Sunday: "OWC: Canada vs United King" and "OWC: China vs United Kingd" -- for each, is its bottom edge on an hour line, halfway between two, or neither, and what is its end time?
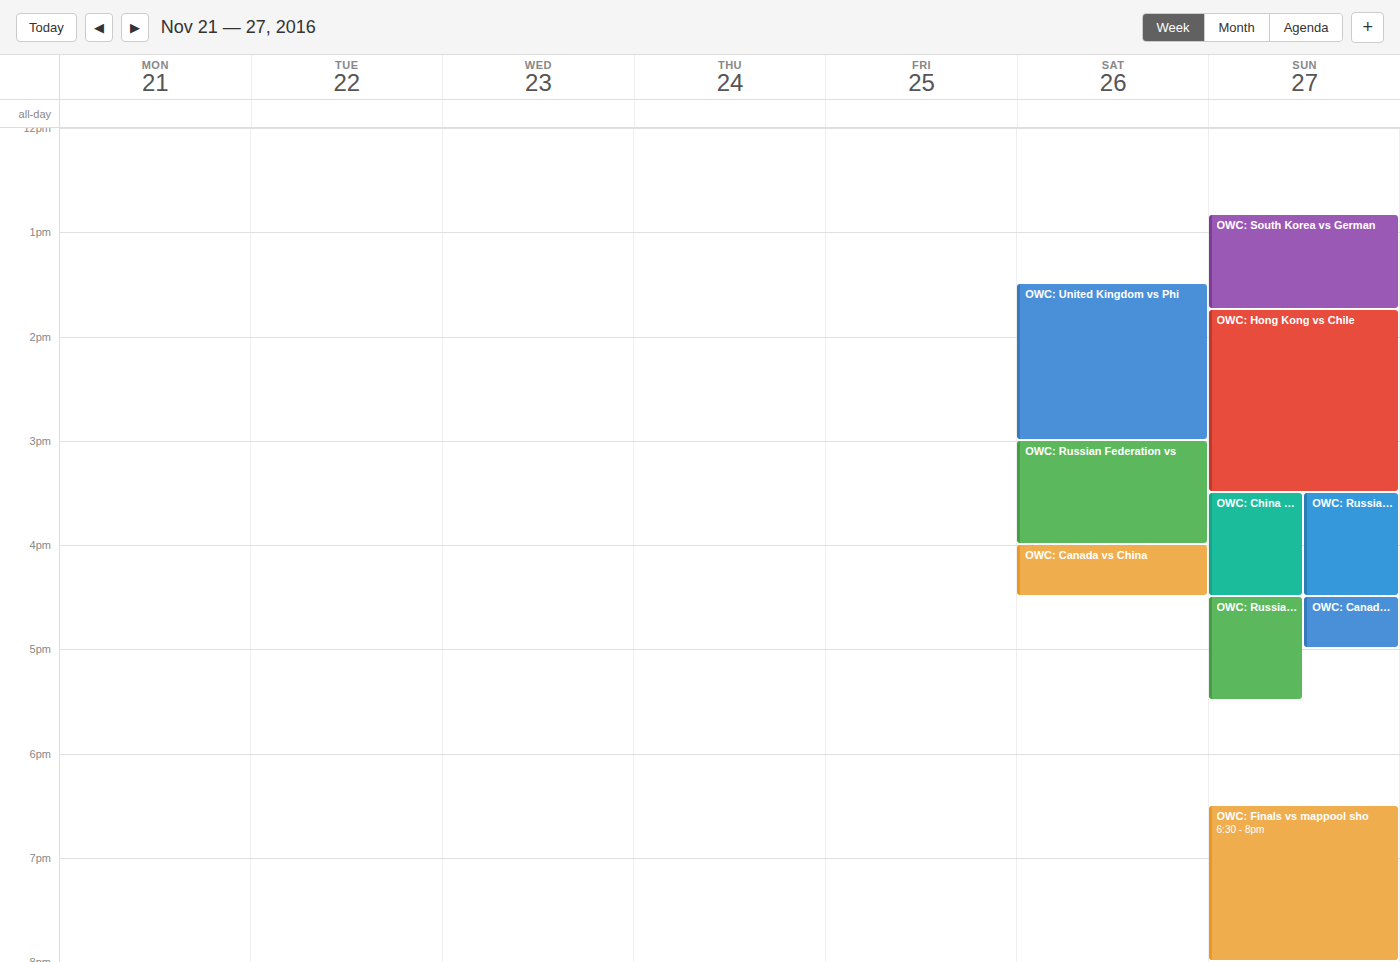
"OWC: Canada vs United King": 5:00 PM, exactly on the 5 PM line. "OWC: China vs United Kingd": 4:30 PM, halfway between the 4 PM and 5 PM lines.